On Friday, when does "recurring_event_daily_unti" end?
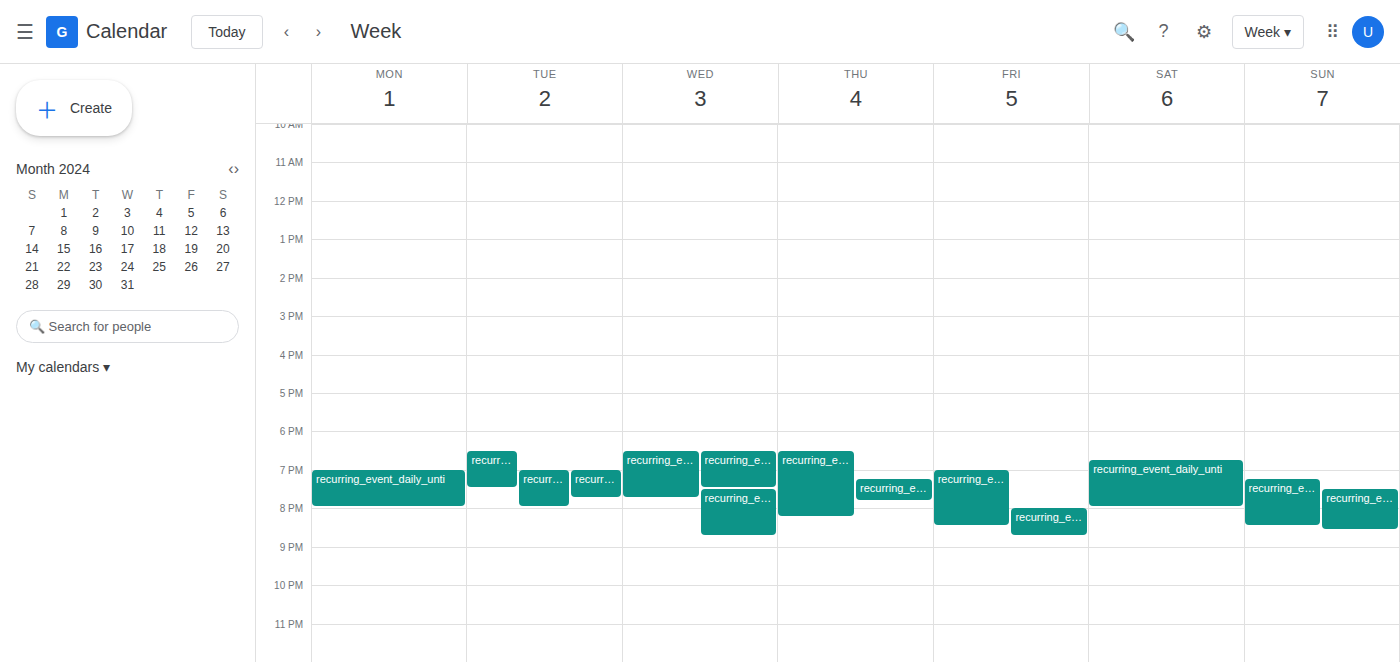
20:30